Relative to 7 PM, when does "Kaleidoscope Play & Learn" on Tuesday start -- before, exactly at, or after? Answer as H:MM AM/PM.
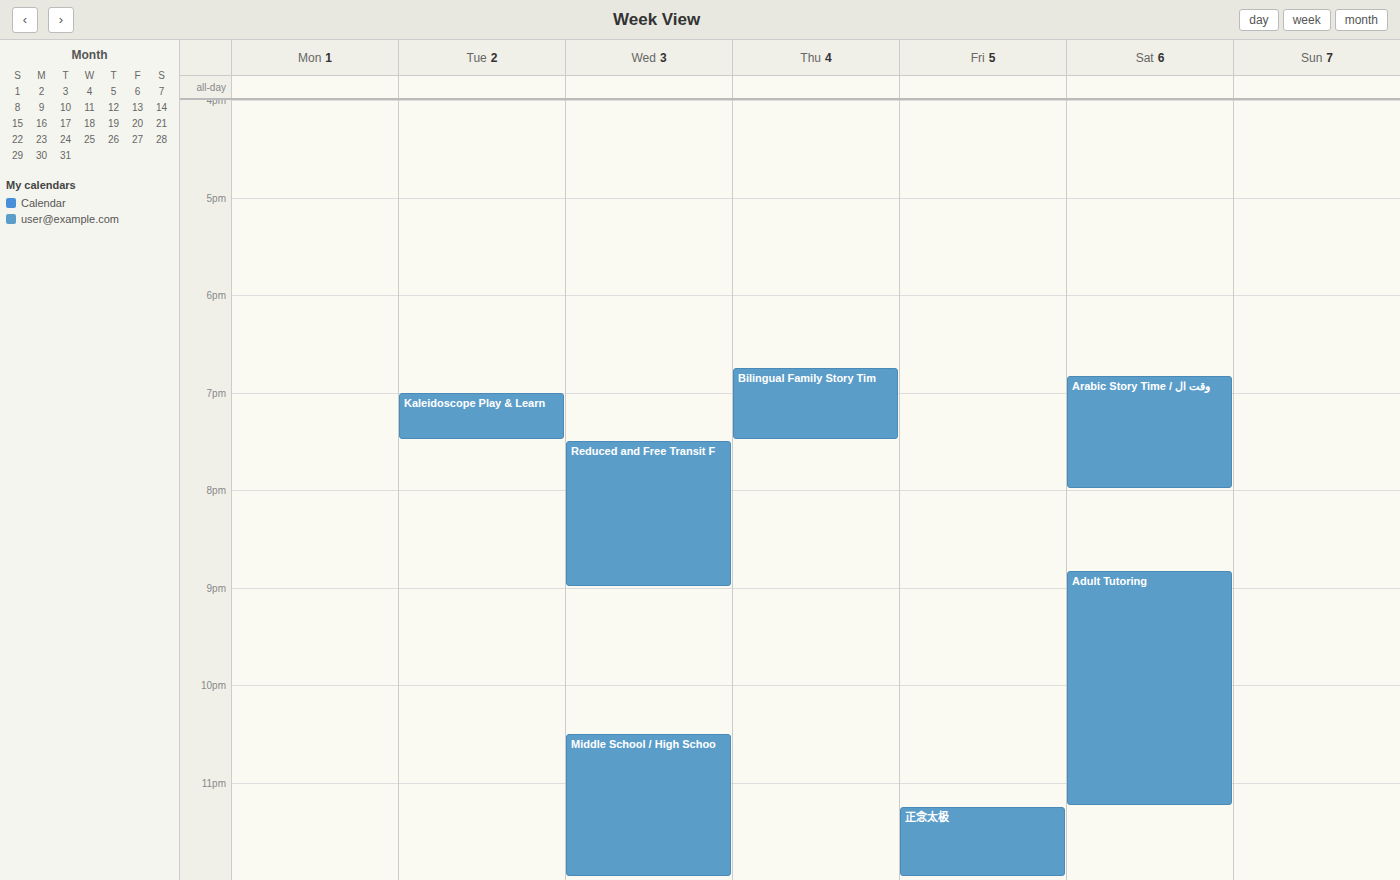
7:00 PM -- exactly at 7 PM, on the 7 PM line.